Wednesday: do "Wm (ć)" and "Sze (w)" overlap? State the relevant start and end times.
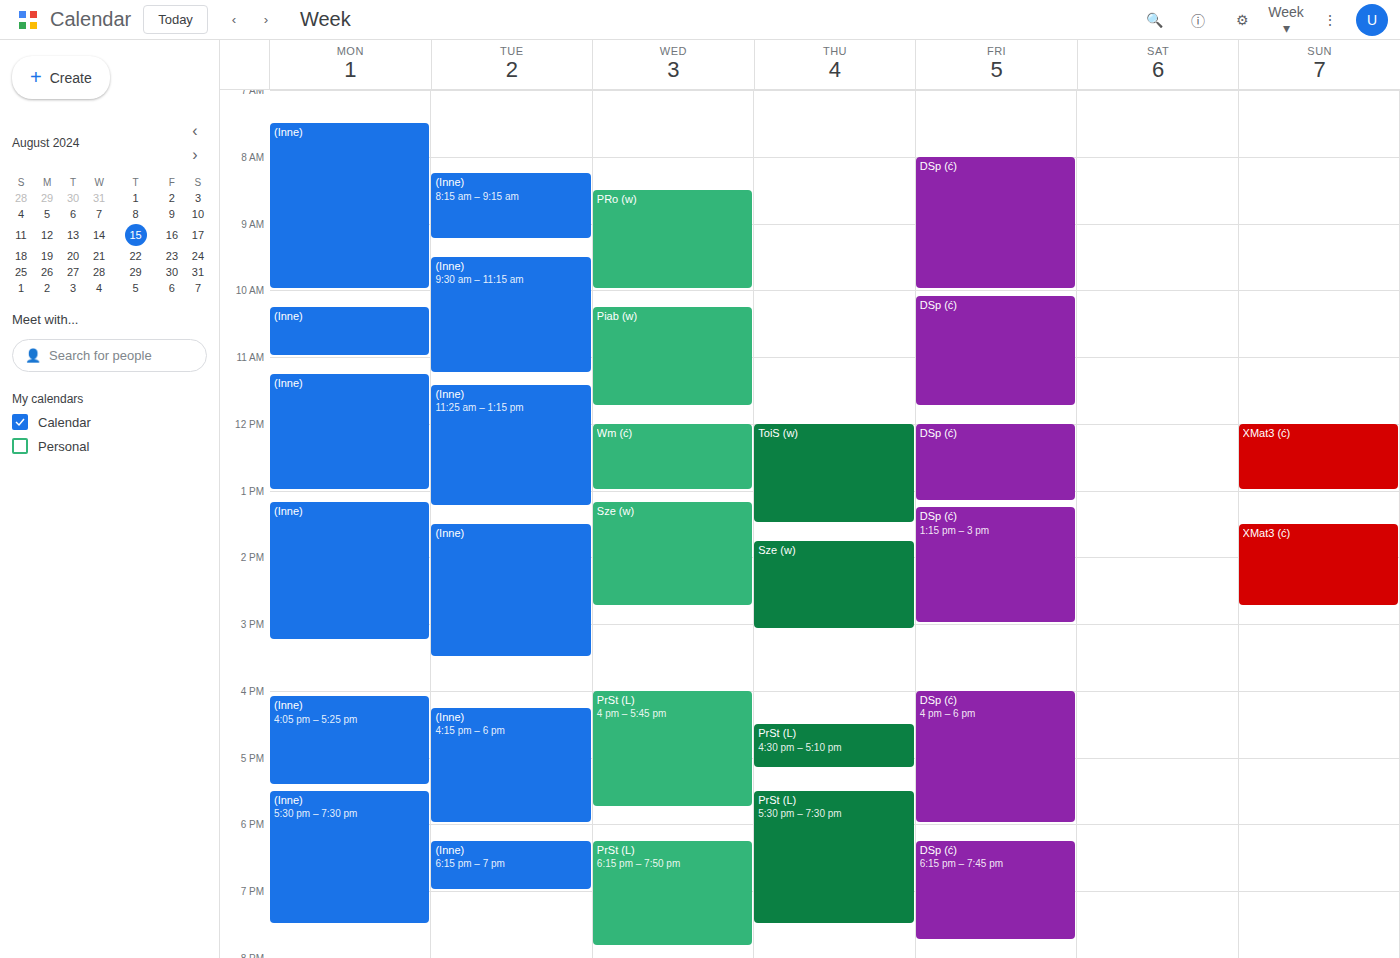
"Wm (ć)" ends at 1:00 PM and "Sze (w)" starts at 1:10 PM -- no overlap.